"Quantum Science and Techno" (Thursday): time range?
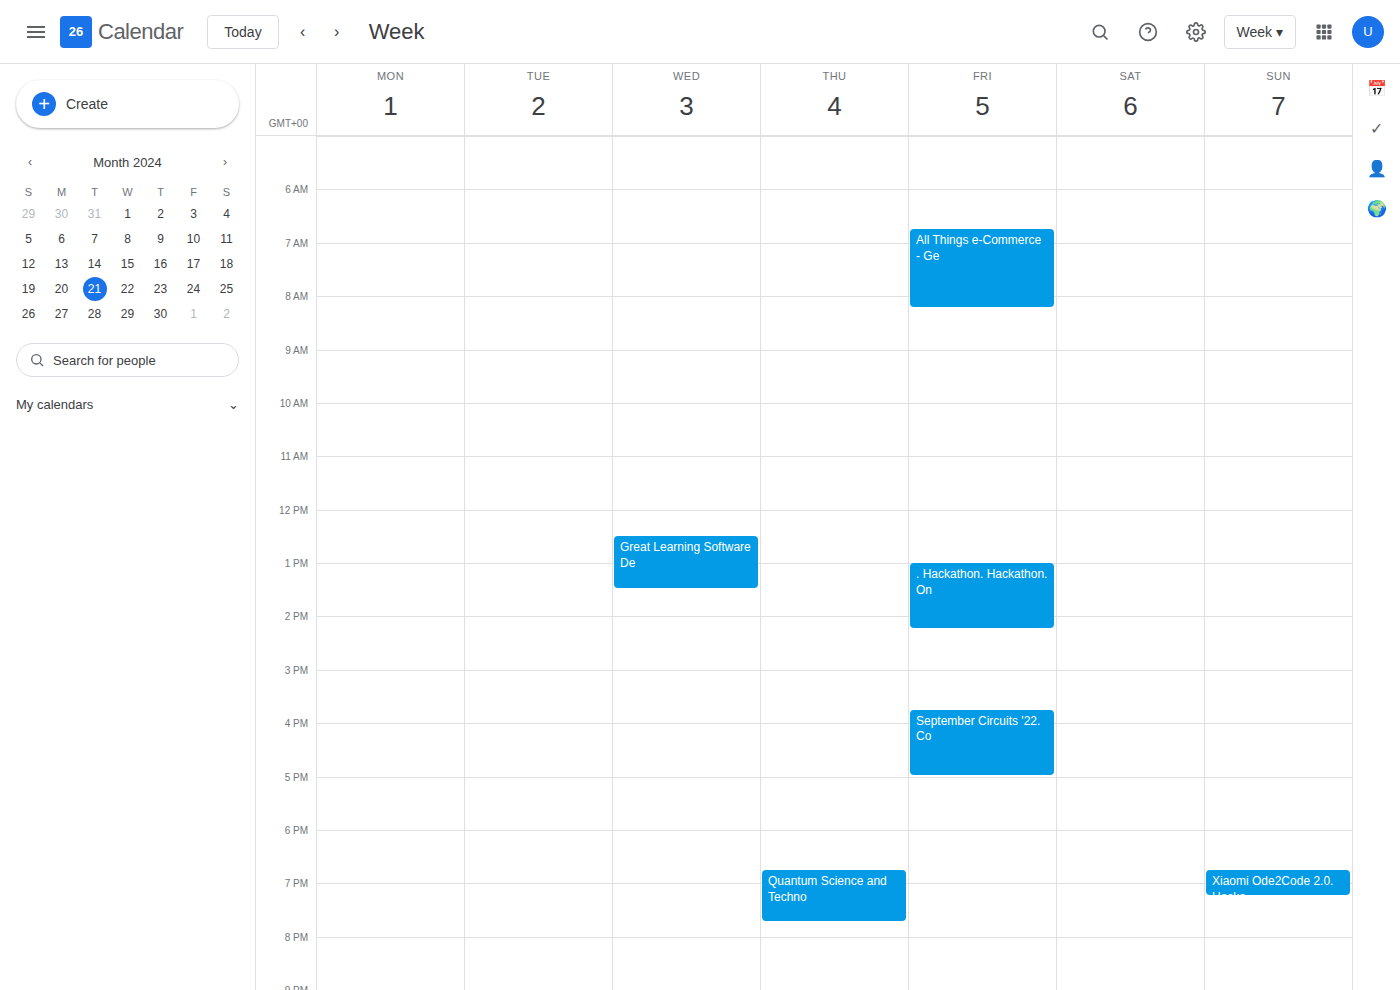
6:45 PM to 7:45 PM